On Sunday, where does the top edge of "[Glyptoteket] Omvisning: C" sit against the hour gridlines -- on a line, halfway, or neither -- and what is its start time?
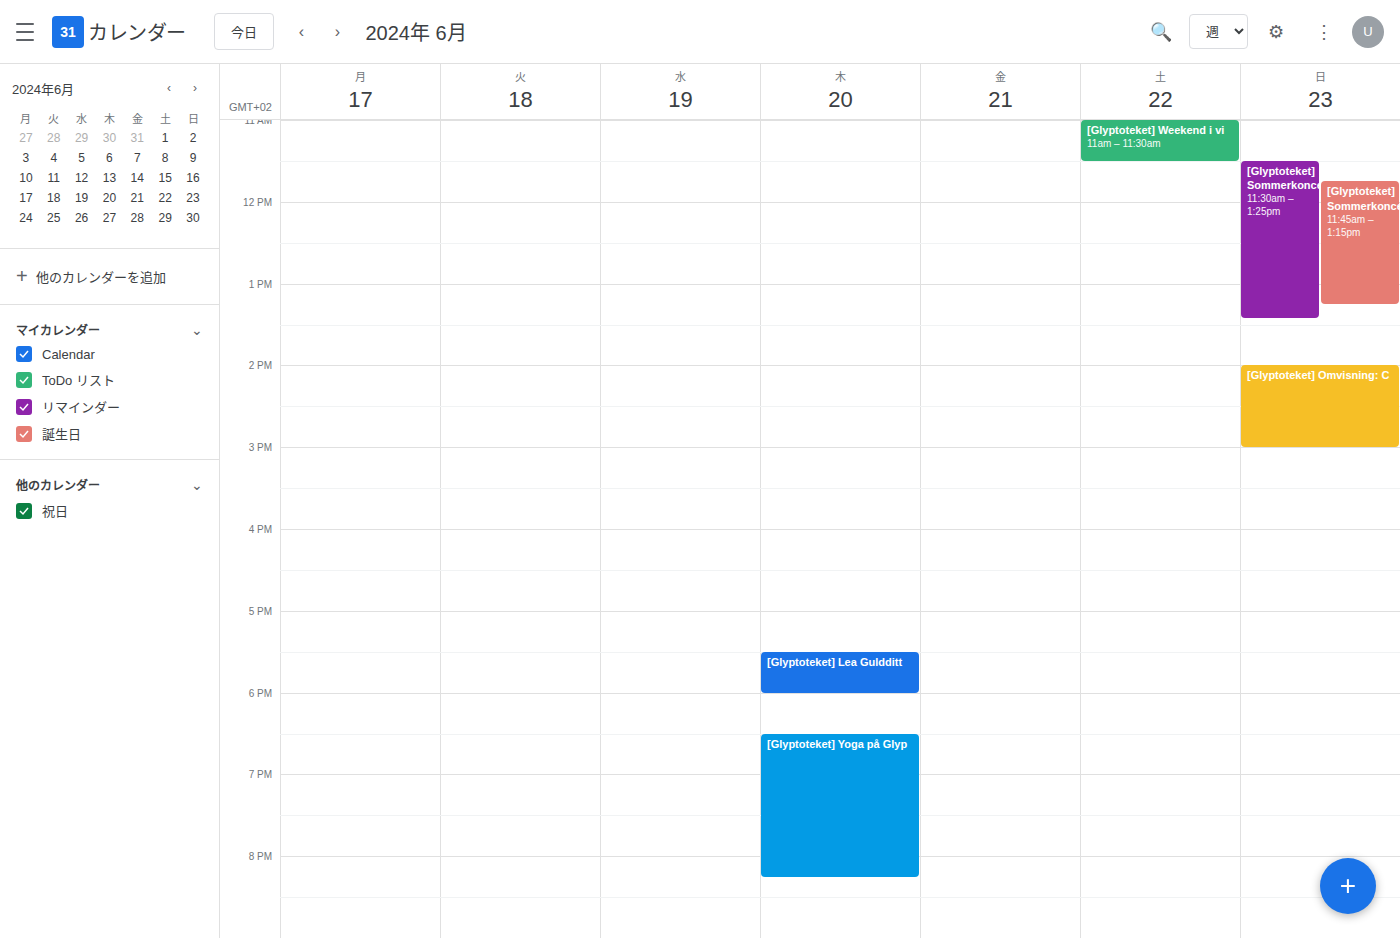
14:00 -- exactly on the 14:00 line.